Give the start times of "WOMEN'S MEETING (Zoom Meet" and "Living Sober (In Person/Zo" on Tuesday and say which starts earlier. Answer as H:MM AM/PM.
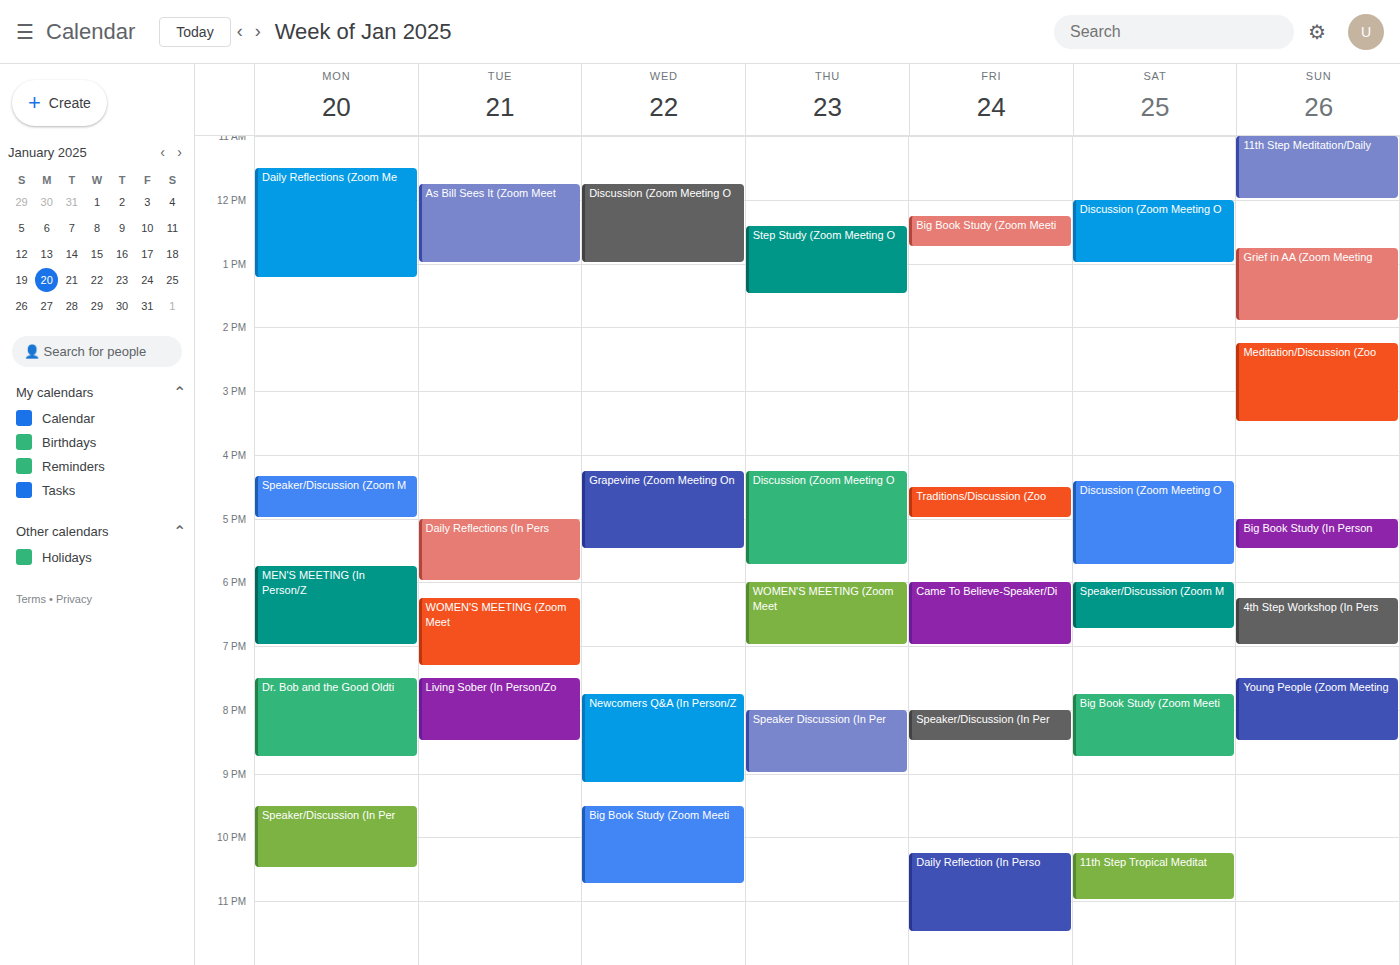
"WOMEN'S MEETING (Zoom Meet" 6:15 PM; "Living Sober (In Person/Zo" 7:30 PM.